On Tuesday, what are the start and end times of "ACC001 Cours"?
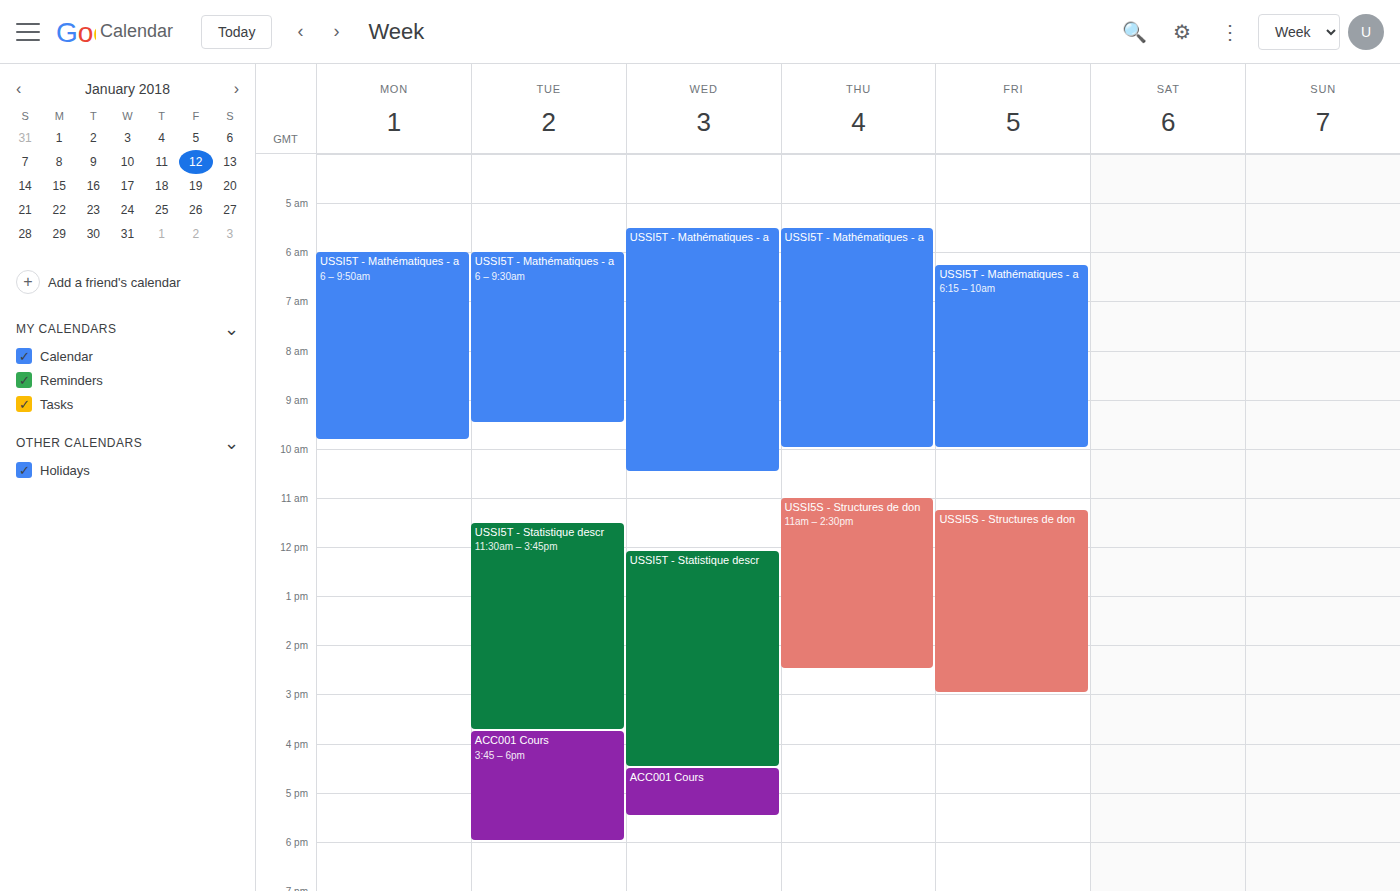
3:45 PM to 6:00 PM